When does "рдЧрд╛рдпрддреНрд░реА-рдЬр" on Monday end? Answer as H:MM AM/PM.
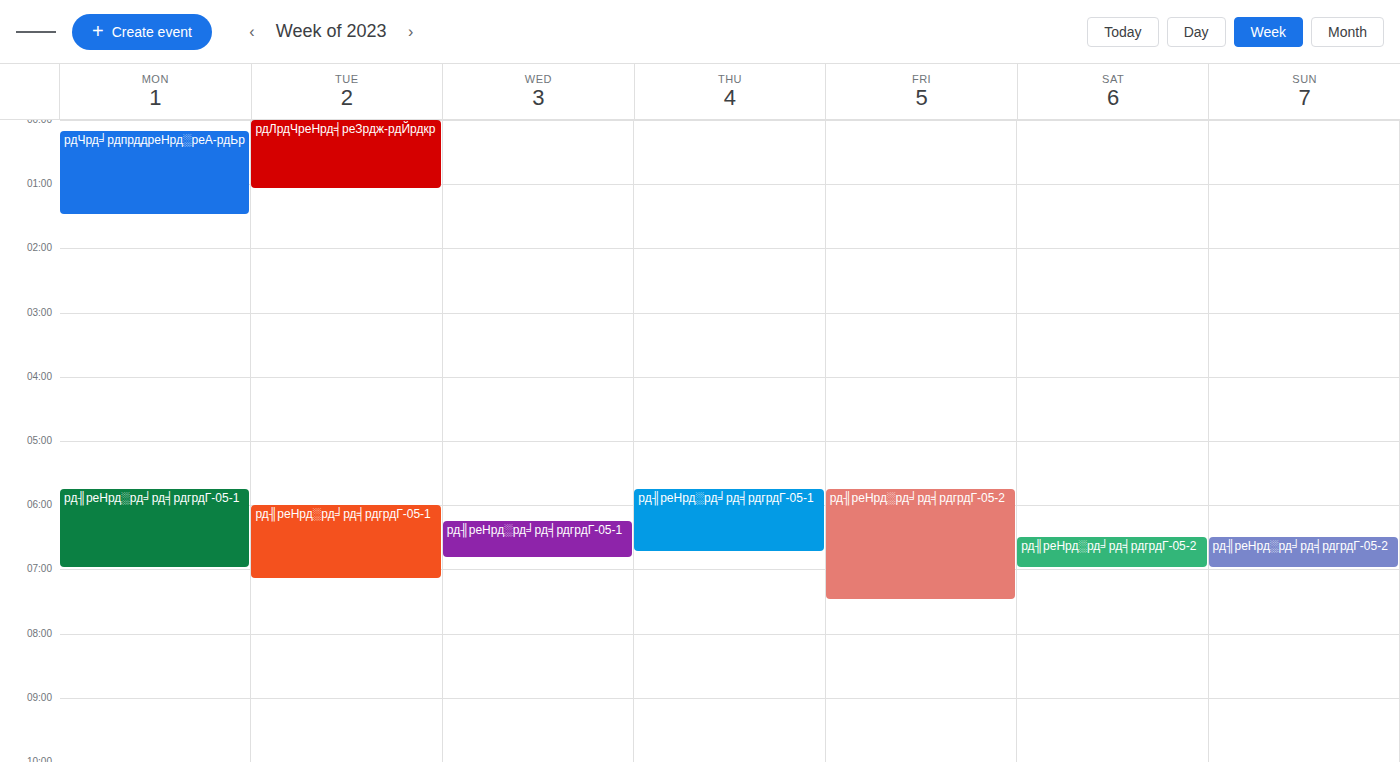
1:30 AM